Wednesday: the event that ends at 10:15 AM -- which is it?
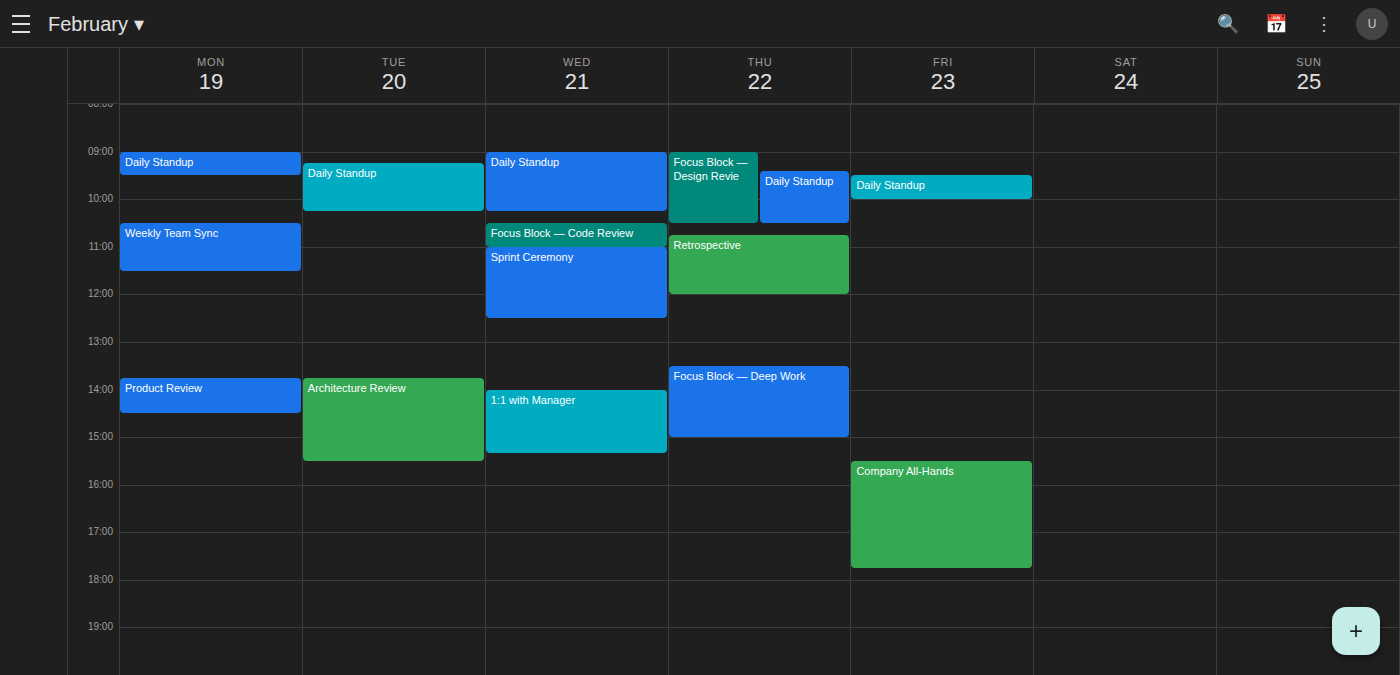
"Daily Standup"